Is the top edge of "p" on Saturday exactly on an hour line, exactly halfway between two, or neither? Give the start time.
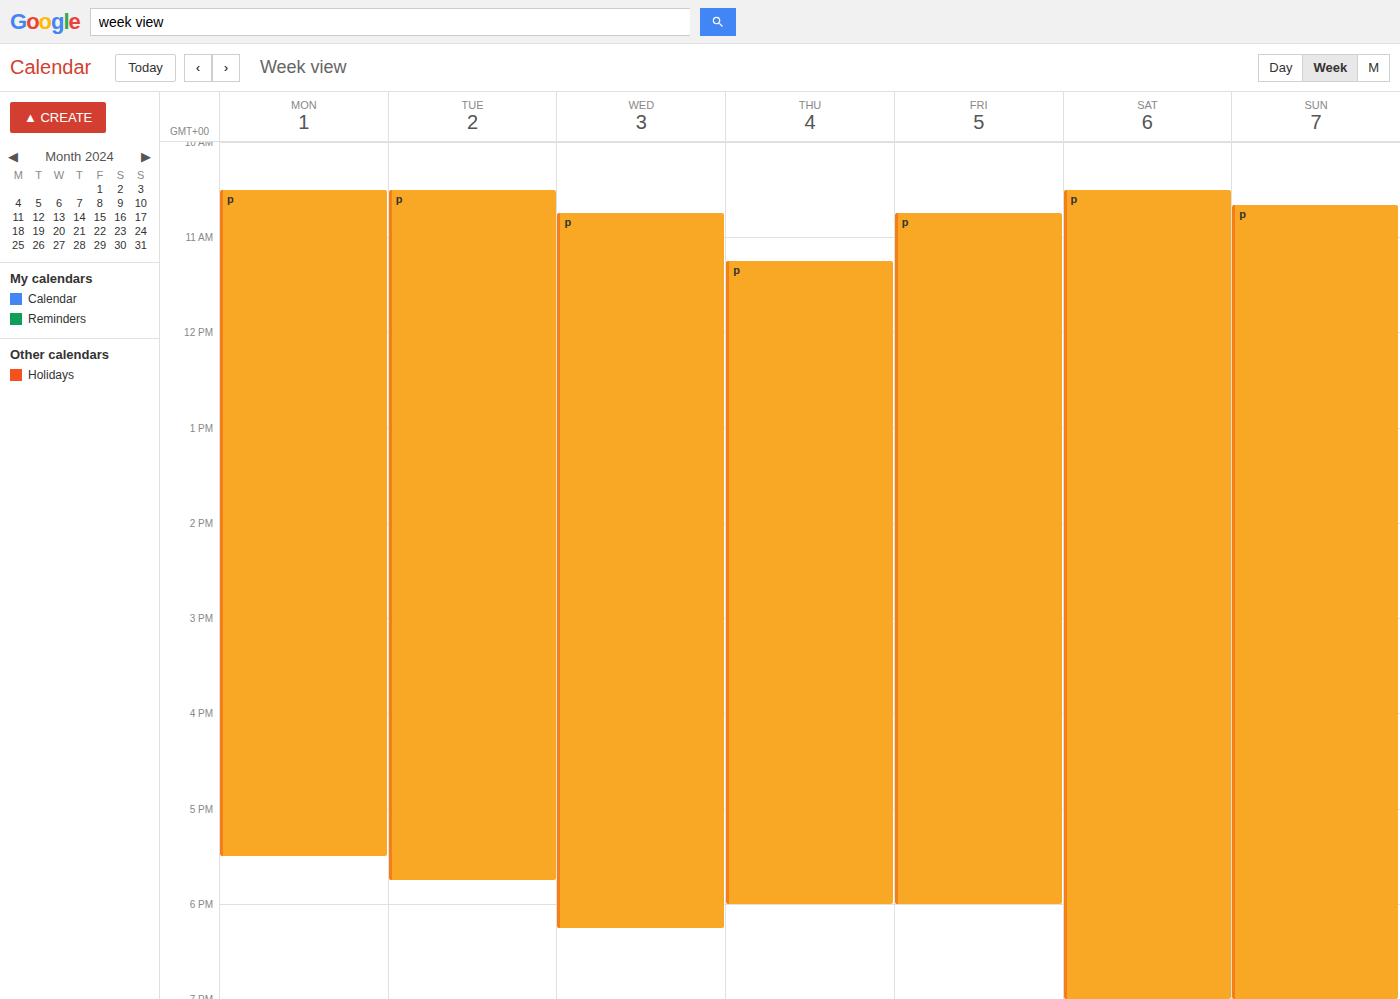
10:30 AM -- halfway between the 10 AM and 11 AM lines.